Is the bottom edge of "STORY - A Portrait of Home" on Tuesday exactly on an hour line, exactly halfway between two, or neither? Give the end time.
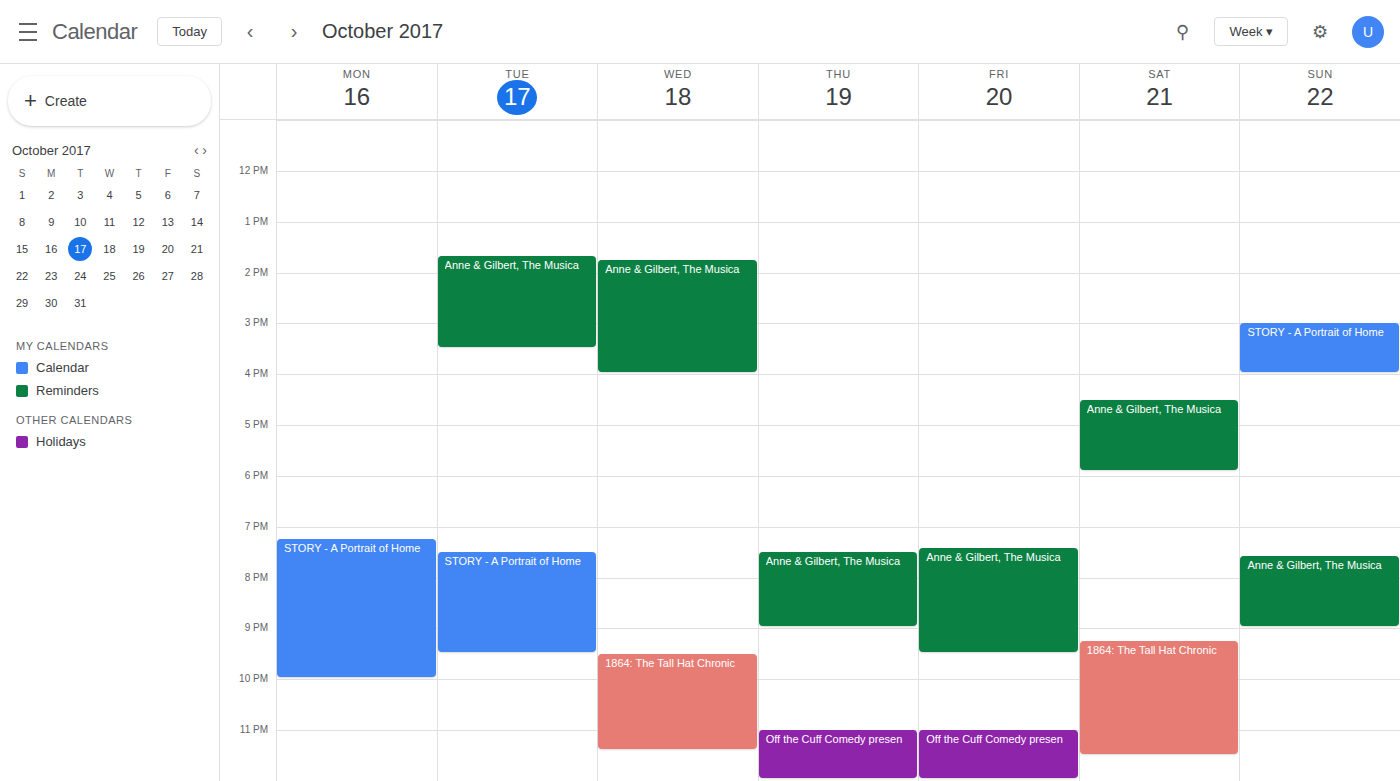
9:30 PM -- halfway between the 9 PM and 10 PM lines.